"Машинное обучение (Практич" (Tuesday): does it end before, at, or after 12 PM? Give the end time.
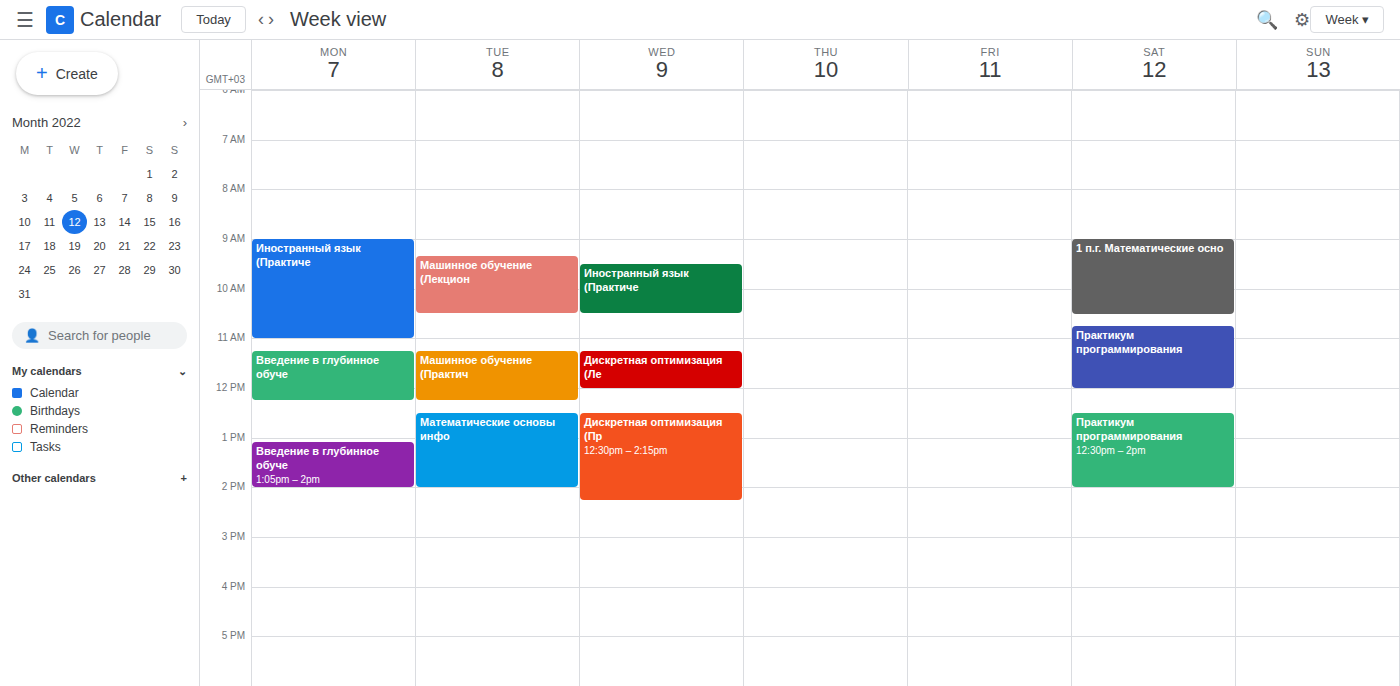
12:15 PM -- after 12 PM, 15 minutes below the 12 PM line.